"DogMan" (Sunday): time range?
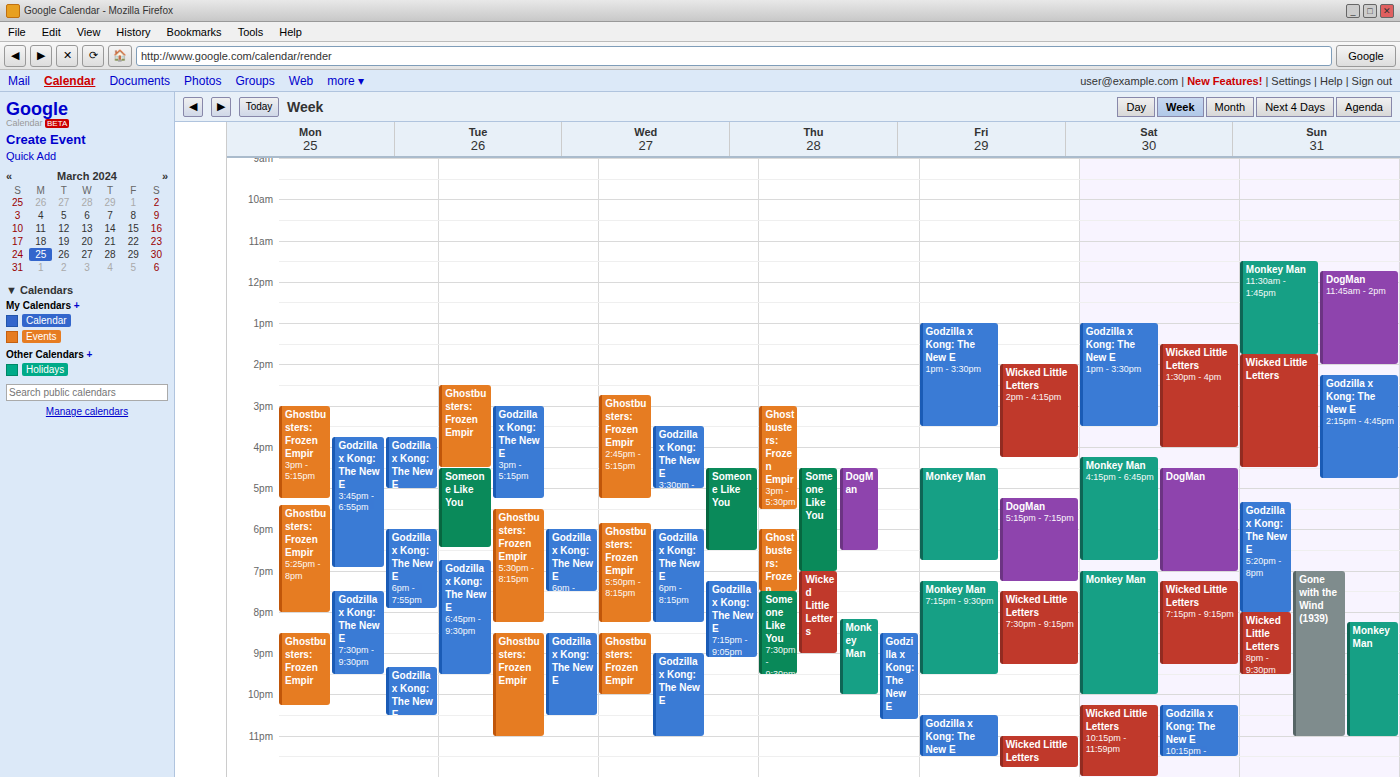
11:45 AM to 2:00 PM